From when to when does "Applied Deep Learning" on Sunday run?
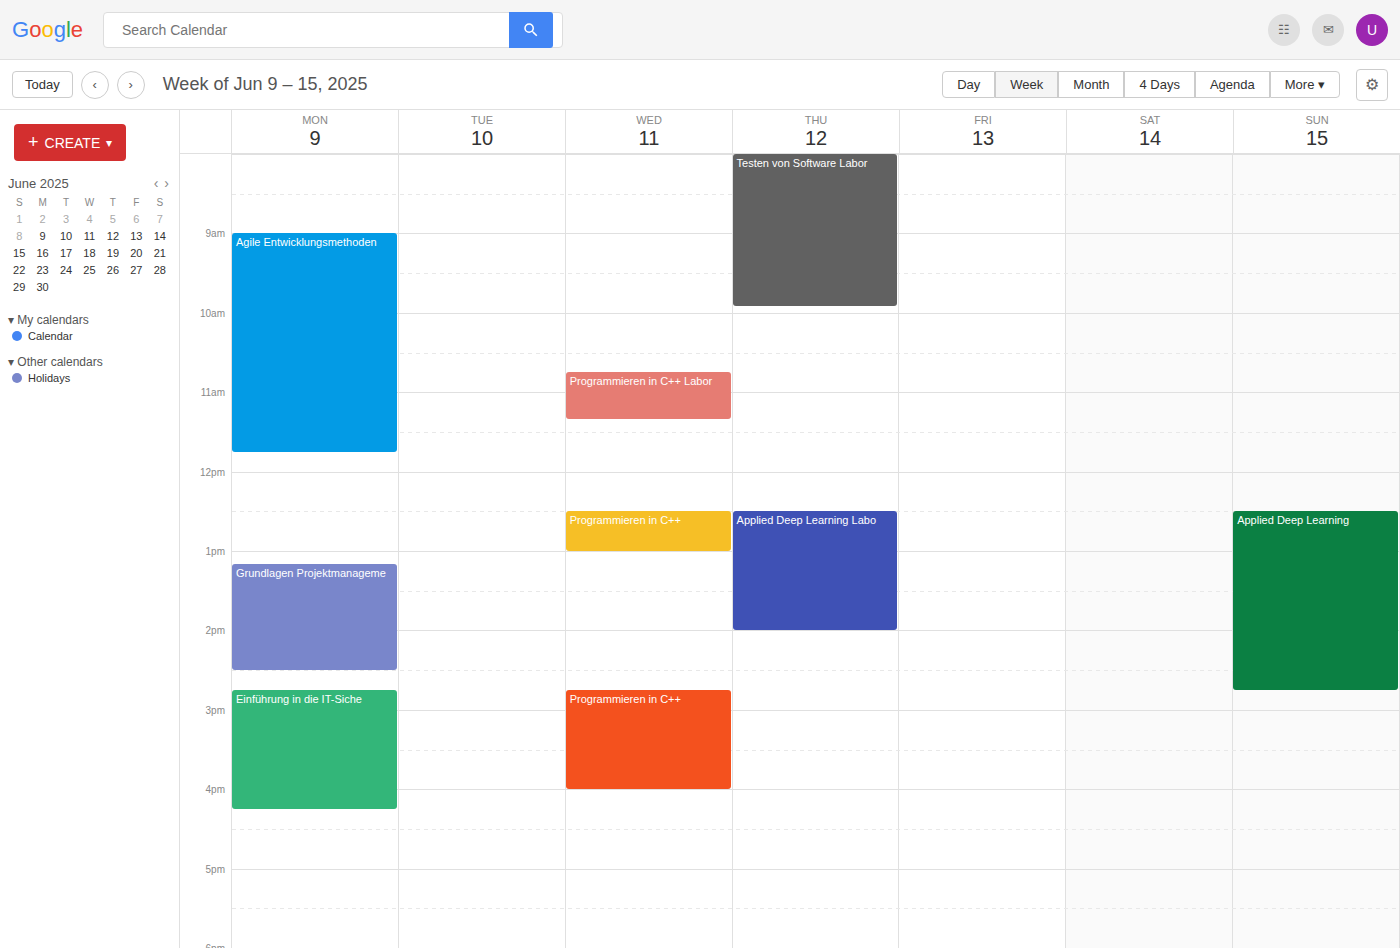
12:30 PM to 2:45 PM